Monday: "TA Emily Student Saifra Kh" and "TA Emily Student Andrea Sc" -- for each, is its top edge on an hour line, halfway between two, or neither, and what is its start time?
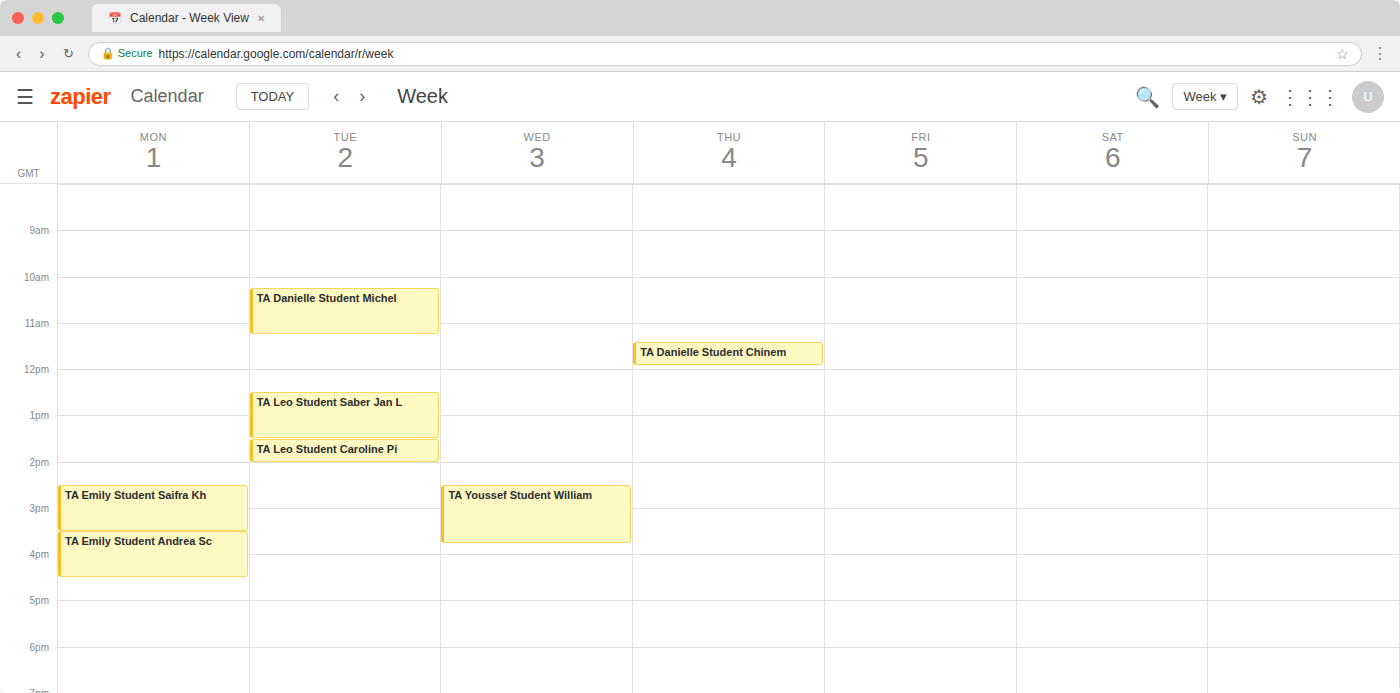
"TA Emily Student Saifra Kh": 2:30 PM, halfway between the 2 PM and 3 PM lines. "TA Emily Student Andrea Sc": 3:30 PM, halfway between the 3 PM and 4 PM lines.